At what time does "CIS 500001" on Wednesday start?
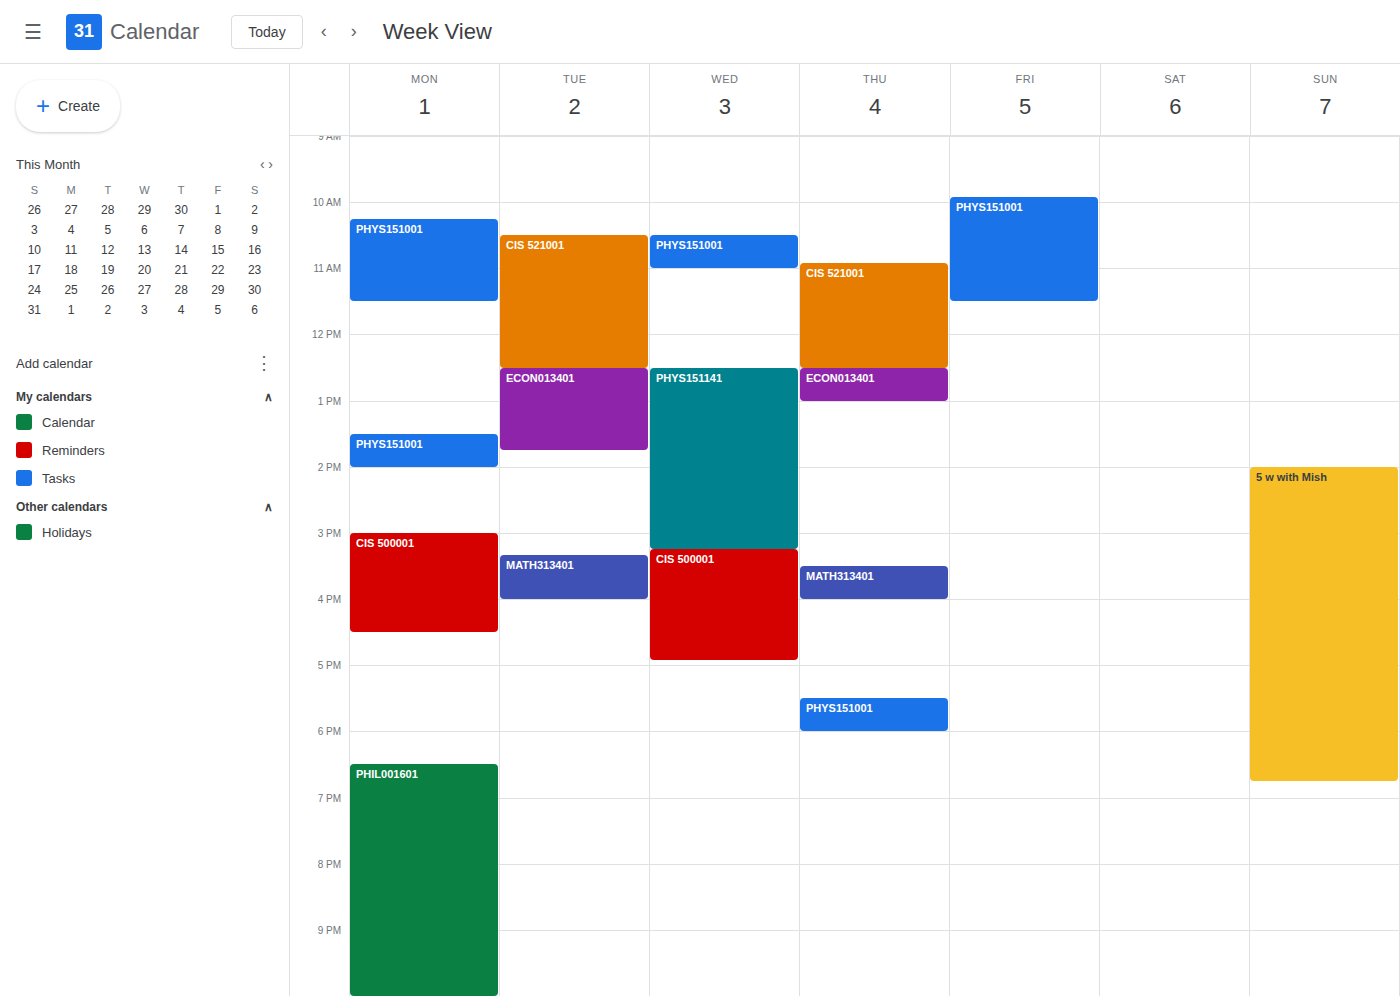
3:15 PM